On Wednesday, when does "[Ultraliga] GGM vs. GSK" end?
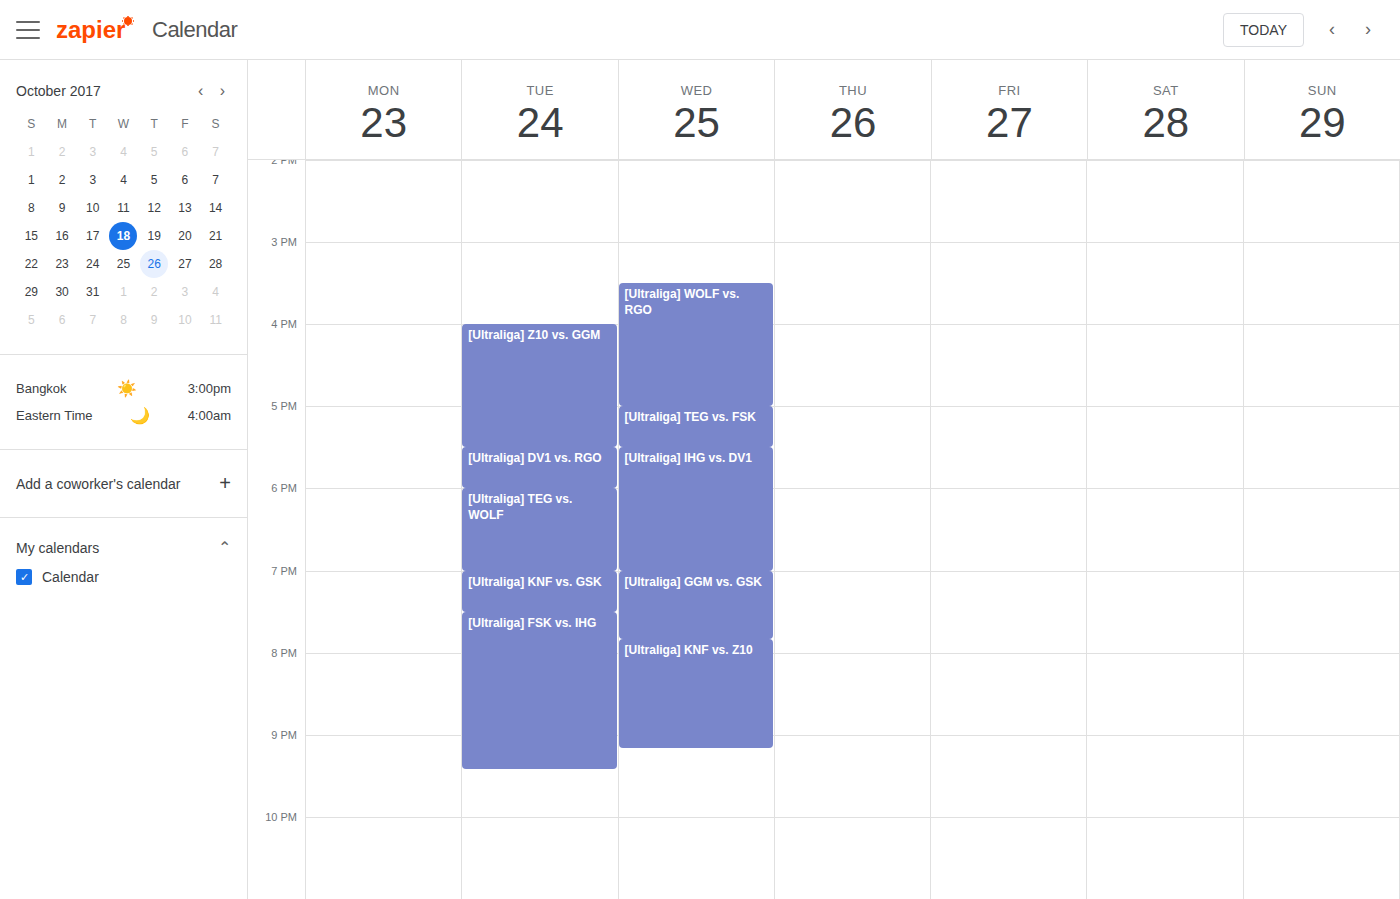
7:50 PM